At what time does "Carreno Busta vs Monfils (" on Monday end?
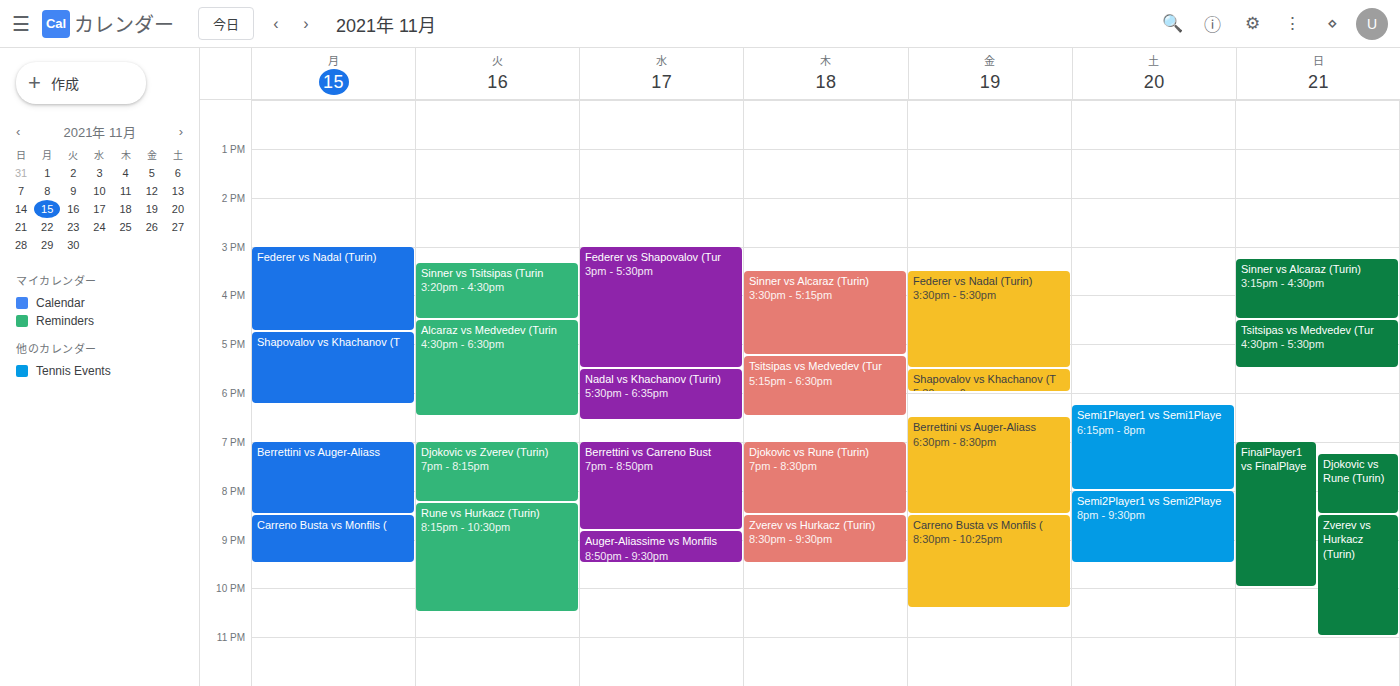
9:30 PM